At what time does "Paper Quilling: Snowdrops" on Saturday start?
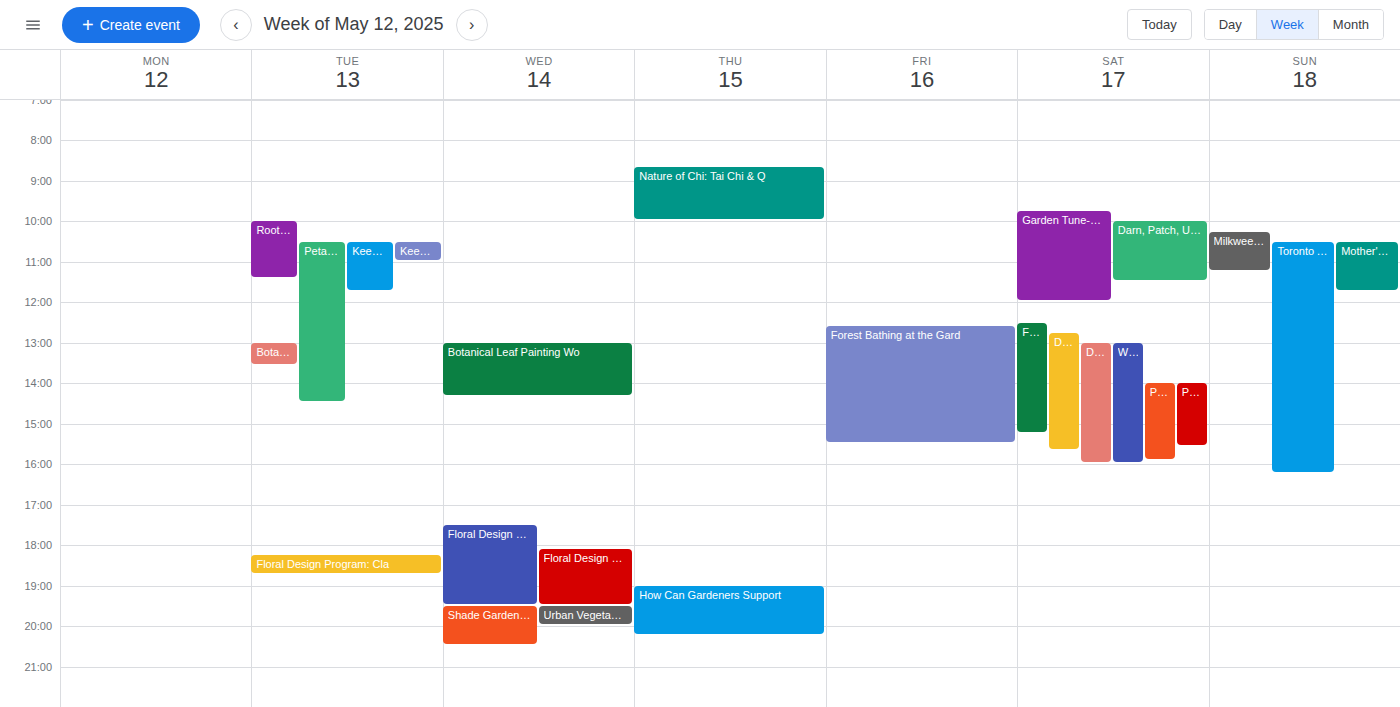
2:00 PM